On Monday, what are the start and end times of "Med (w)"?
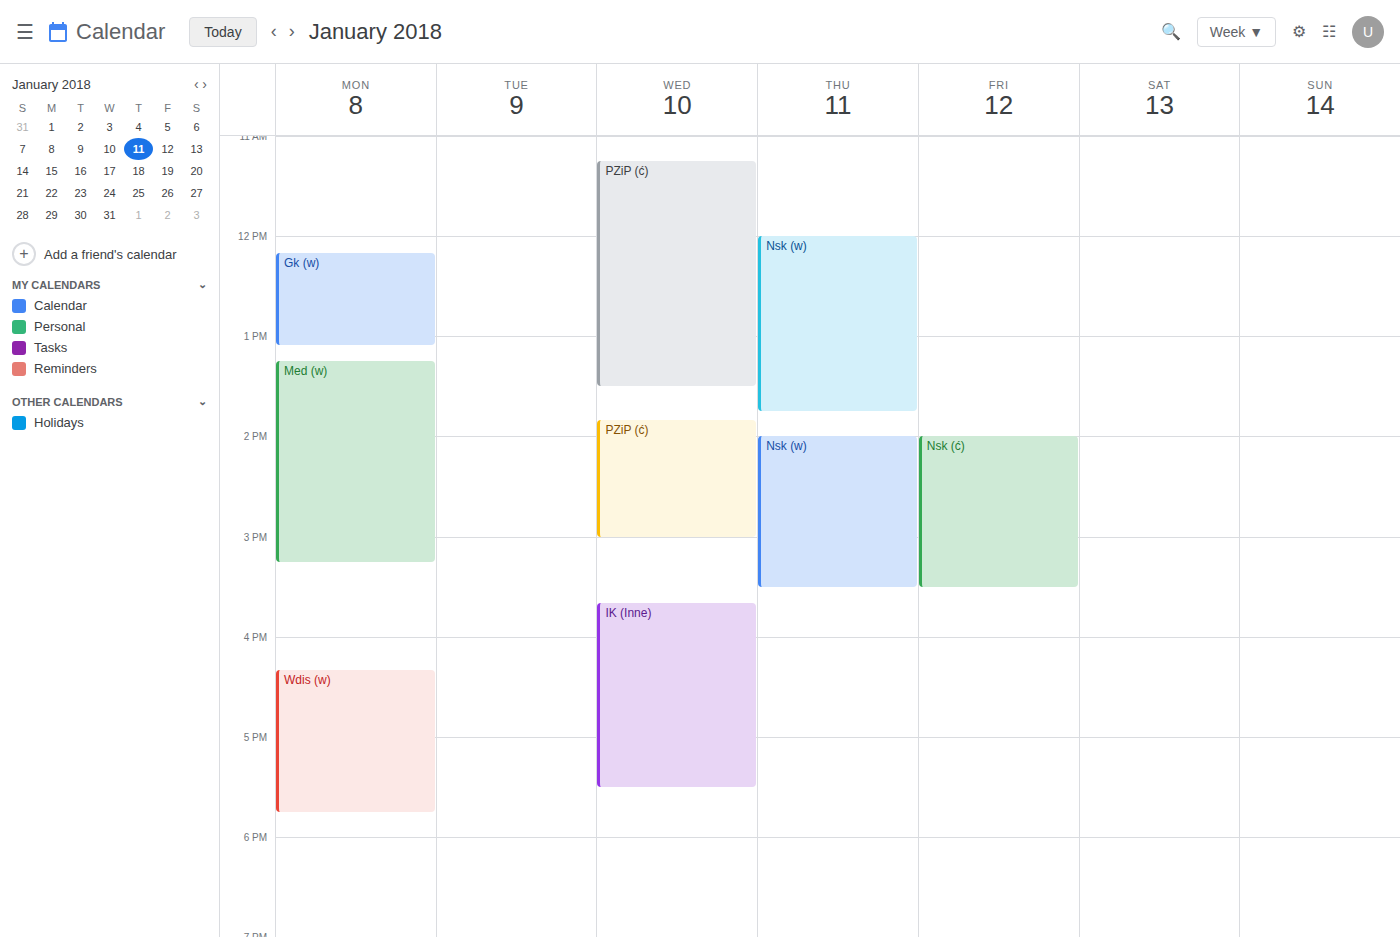
1:15 PM to 3:15 PM